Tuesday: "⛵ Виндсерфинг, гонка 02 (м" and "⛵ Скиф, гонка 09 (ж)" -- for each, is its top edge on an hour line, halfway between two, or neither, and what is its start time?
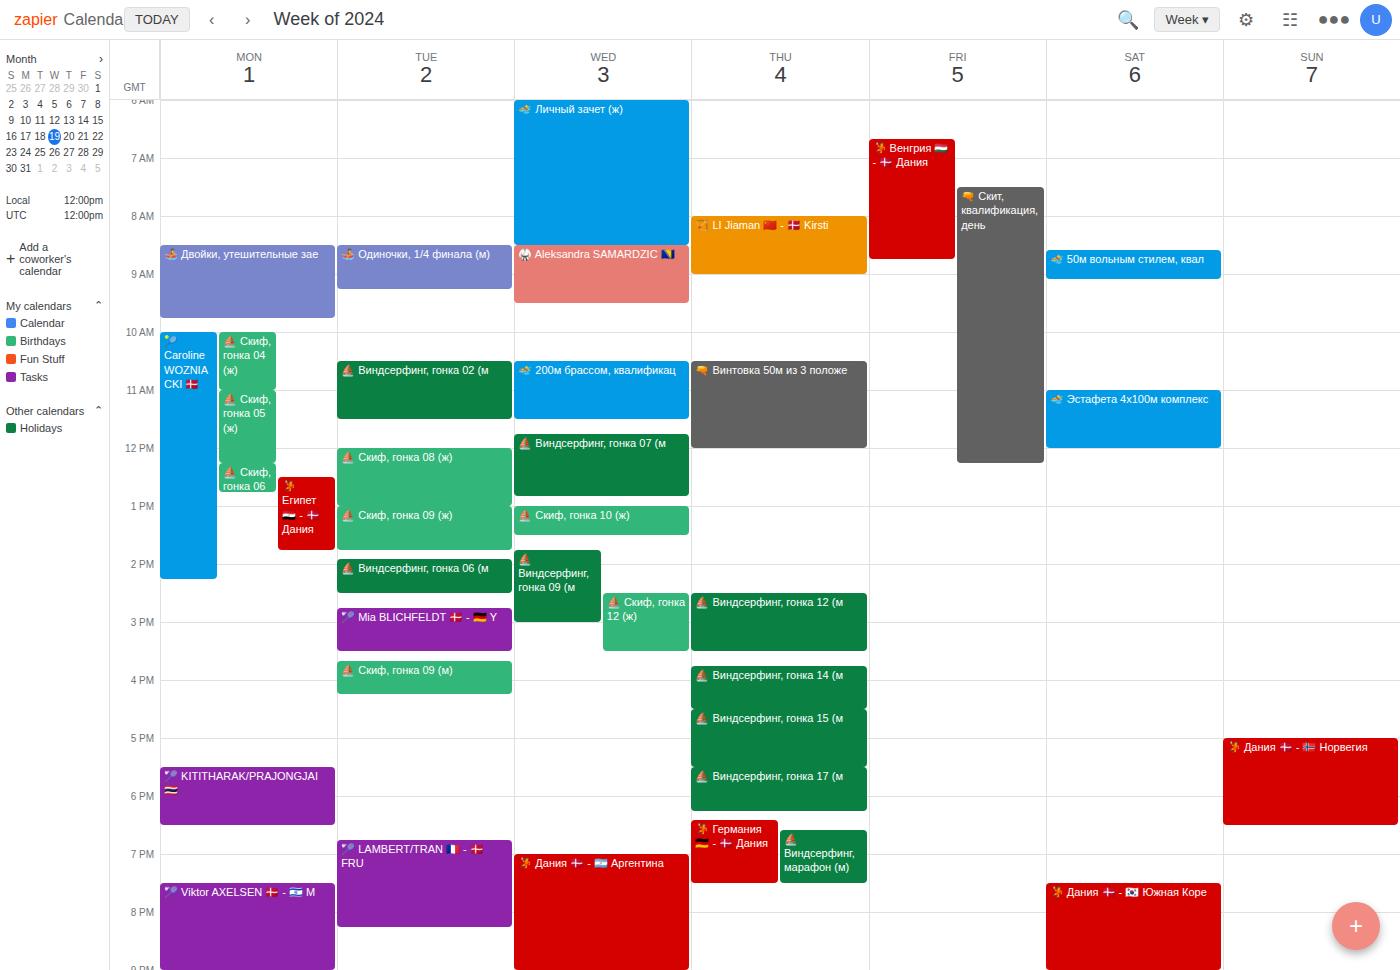
"⛵ Виндсерфинг, гонка 02 (м": 10:30, halfway between the 10:00 and 11:00 lines. "⛵ Скиф, гонка 09 (ж)": 13:00, exactly on the 13:00 line.